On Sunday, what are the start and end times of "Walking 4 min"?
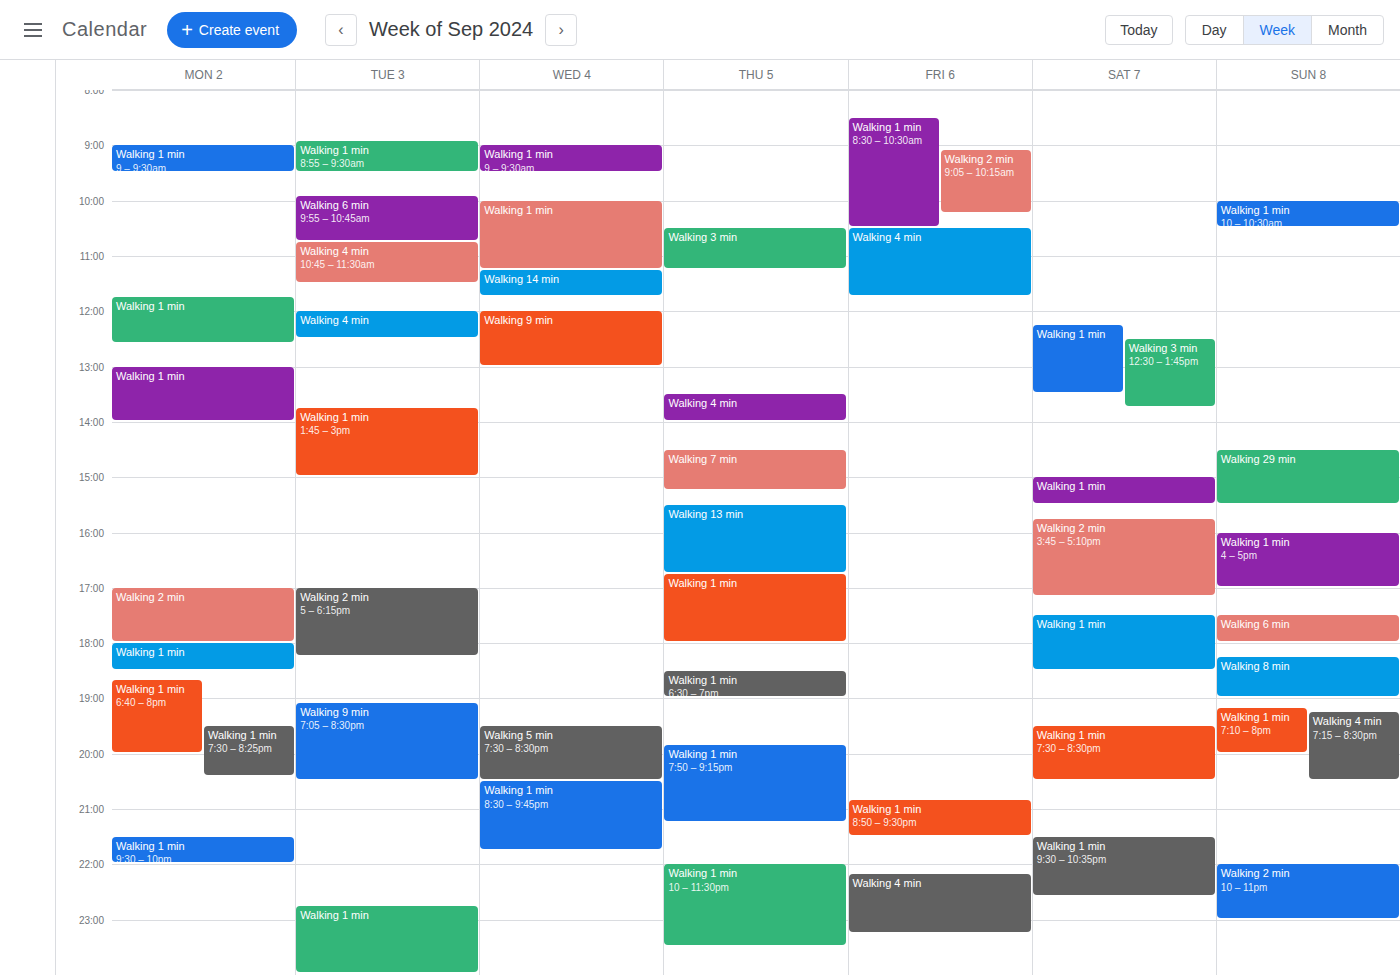
7:15 PM to 8:30 PM